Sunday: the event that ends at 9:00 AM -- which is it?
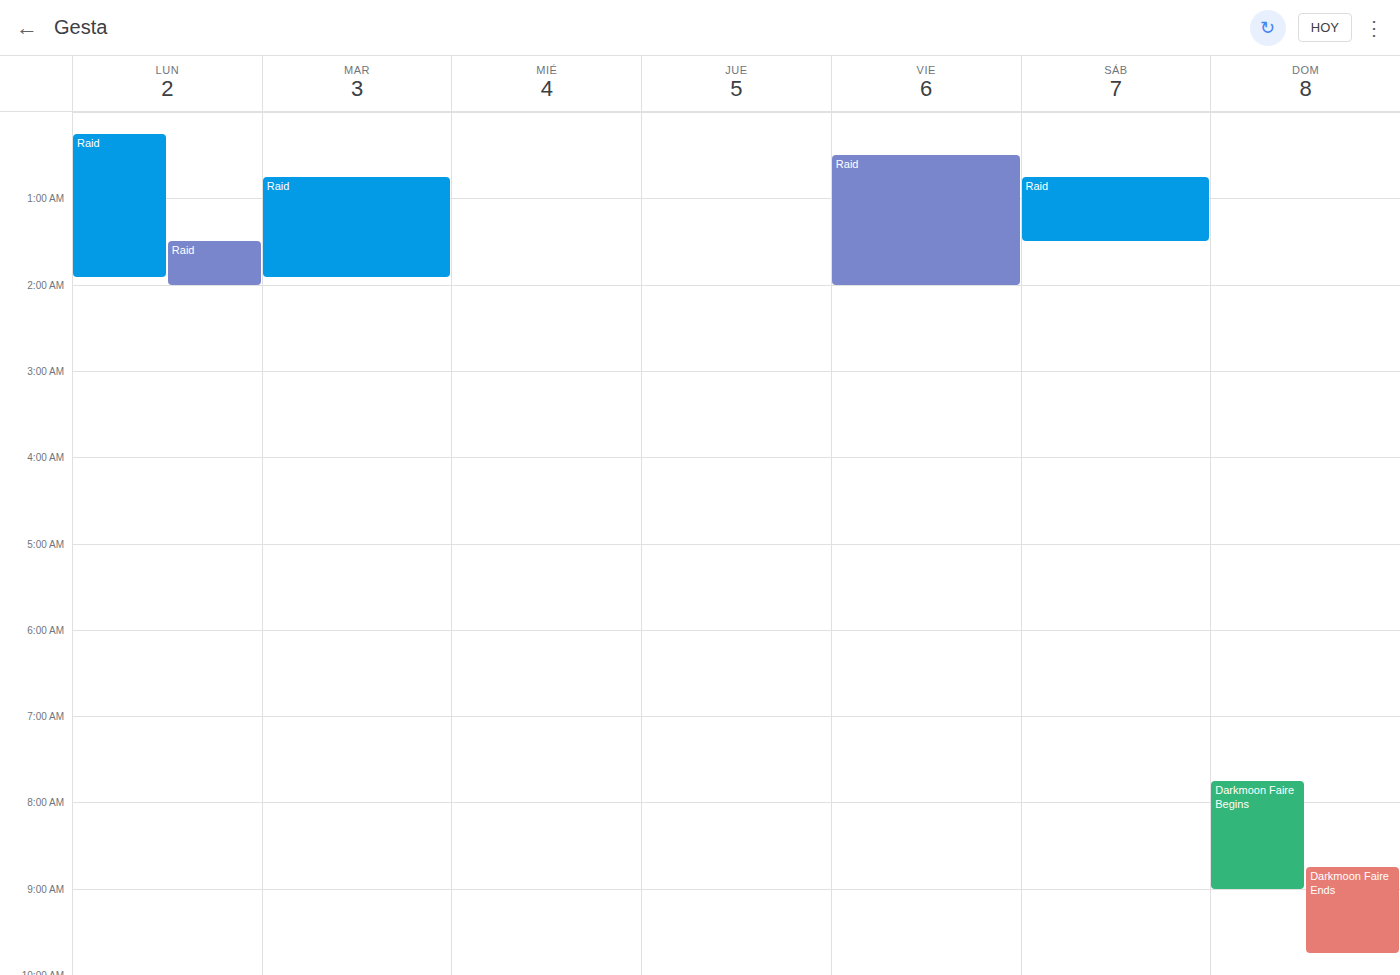
"Darkmoon Faire Begins"